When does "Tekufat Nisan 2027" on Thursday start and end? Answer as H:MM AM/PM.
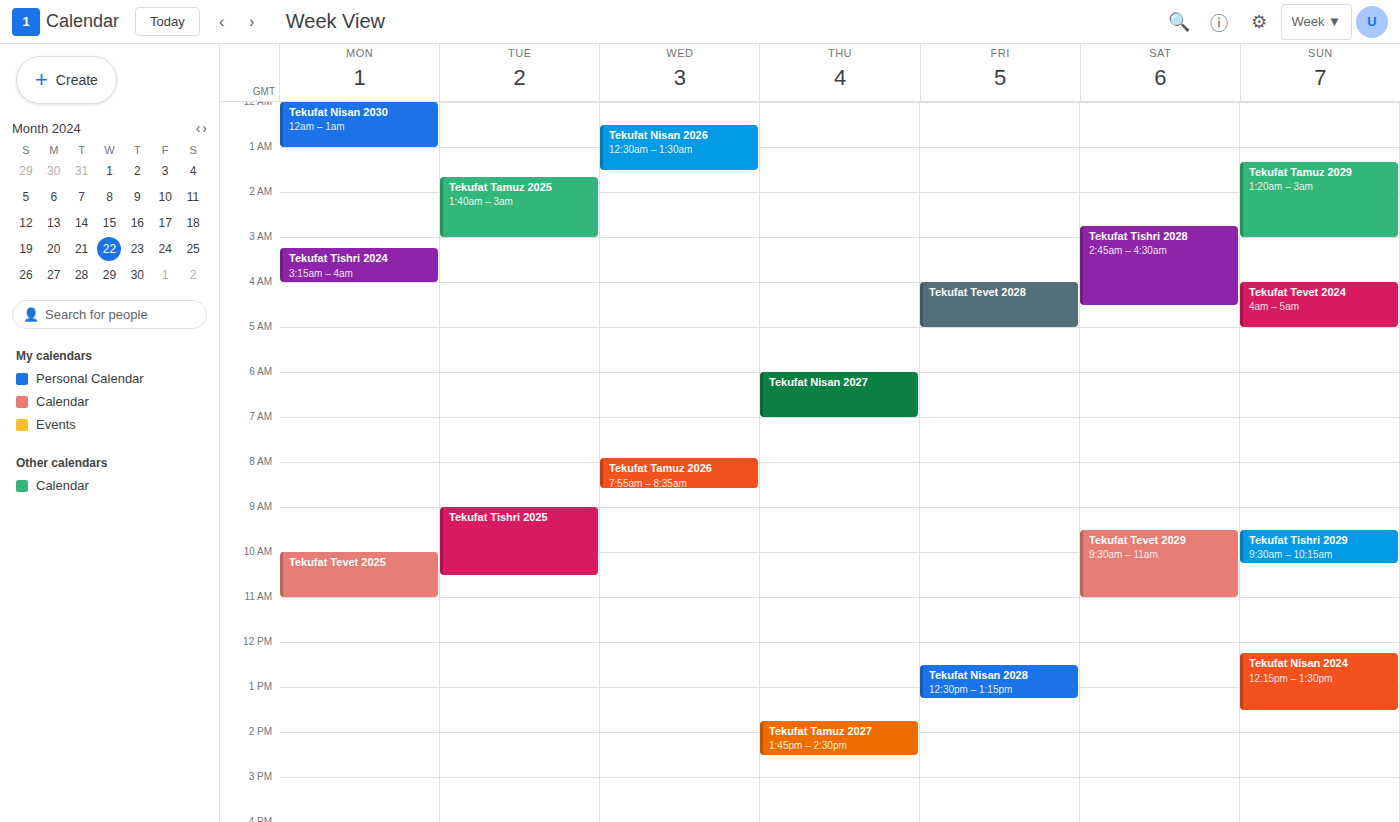
6:00 AM to 7:00 AM